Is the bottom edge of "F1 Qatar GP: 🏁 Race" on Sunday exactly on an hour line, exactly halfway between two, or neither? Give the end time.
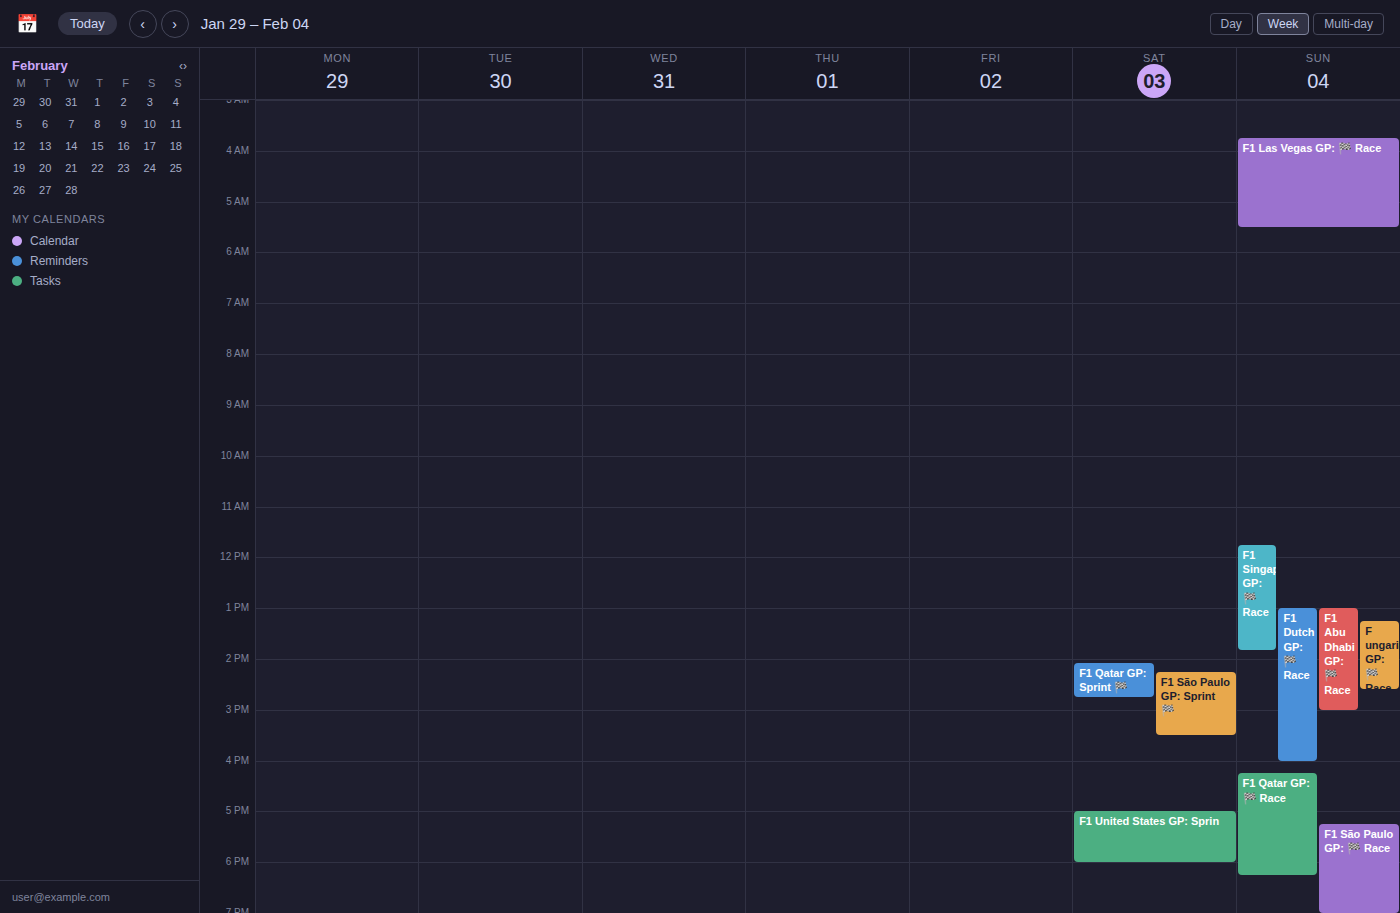
6:15 PM -- neither: a quarter of the way from the 6 PM line to the 7 PM line.